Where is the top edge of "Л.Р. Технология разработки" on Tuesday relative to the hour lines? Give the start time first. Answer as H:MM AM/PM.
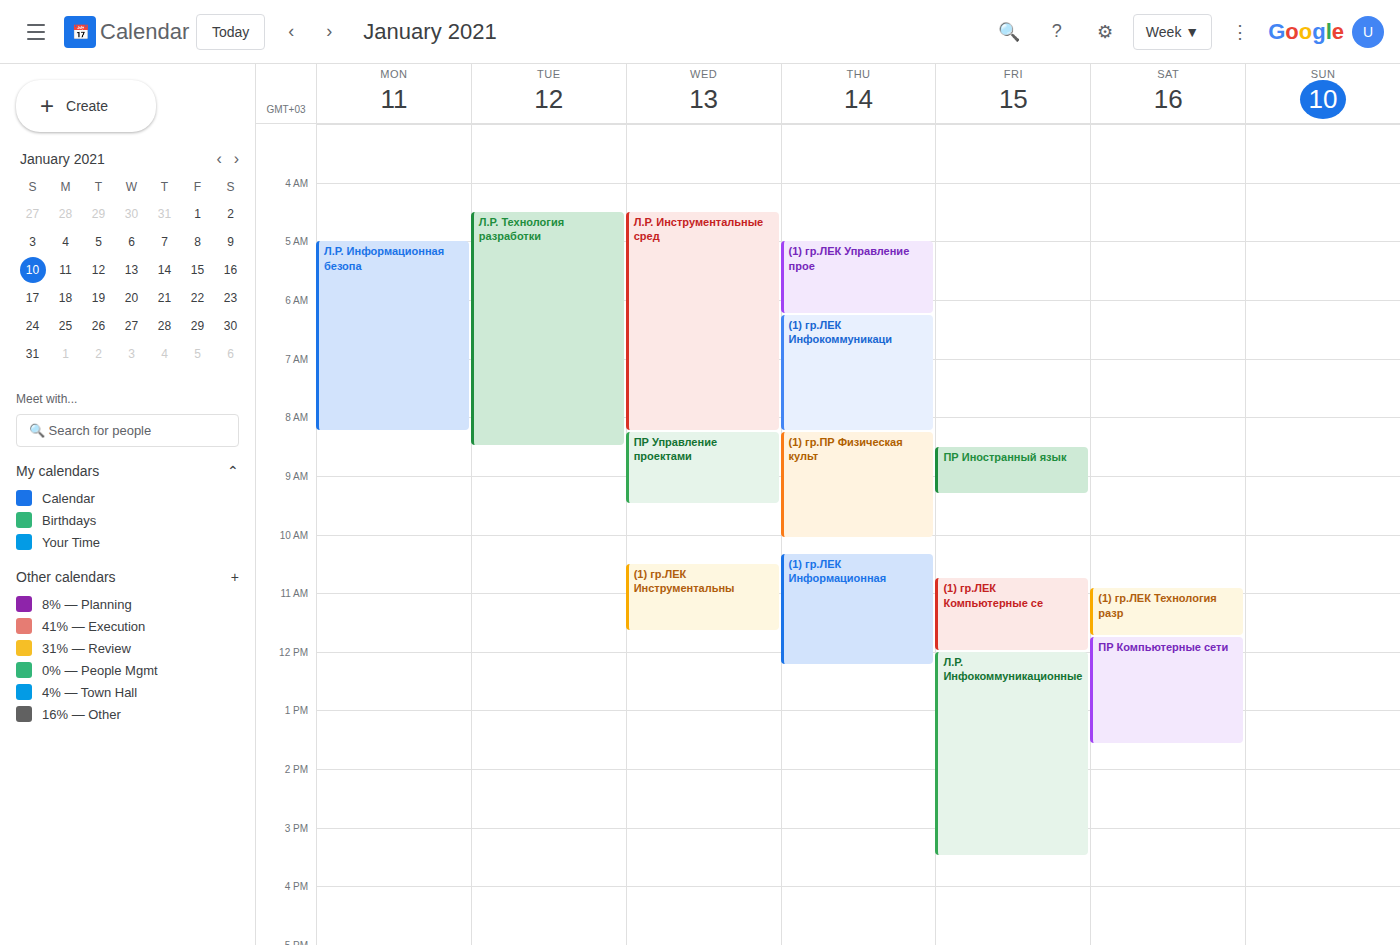
4:30 AM -- halfway between the 4 AM and 5 AM lines.